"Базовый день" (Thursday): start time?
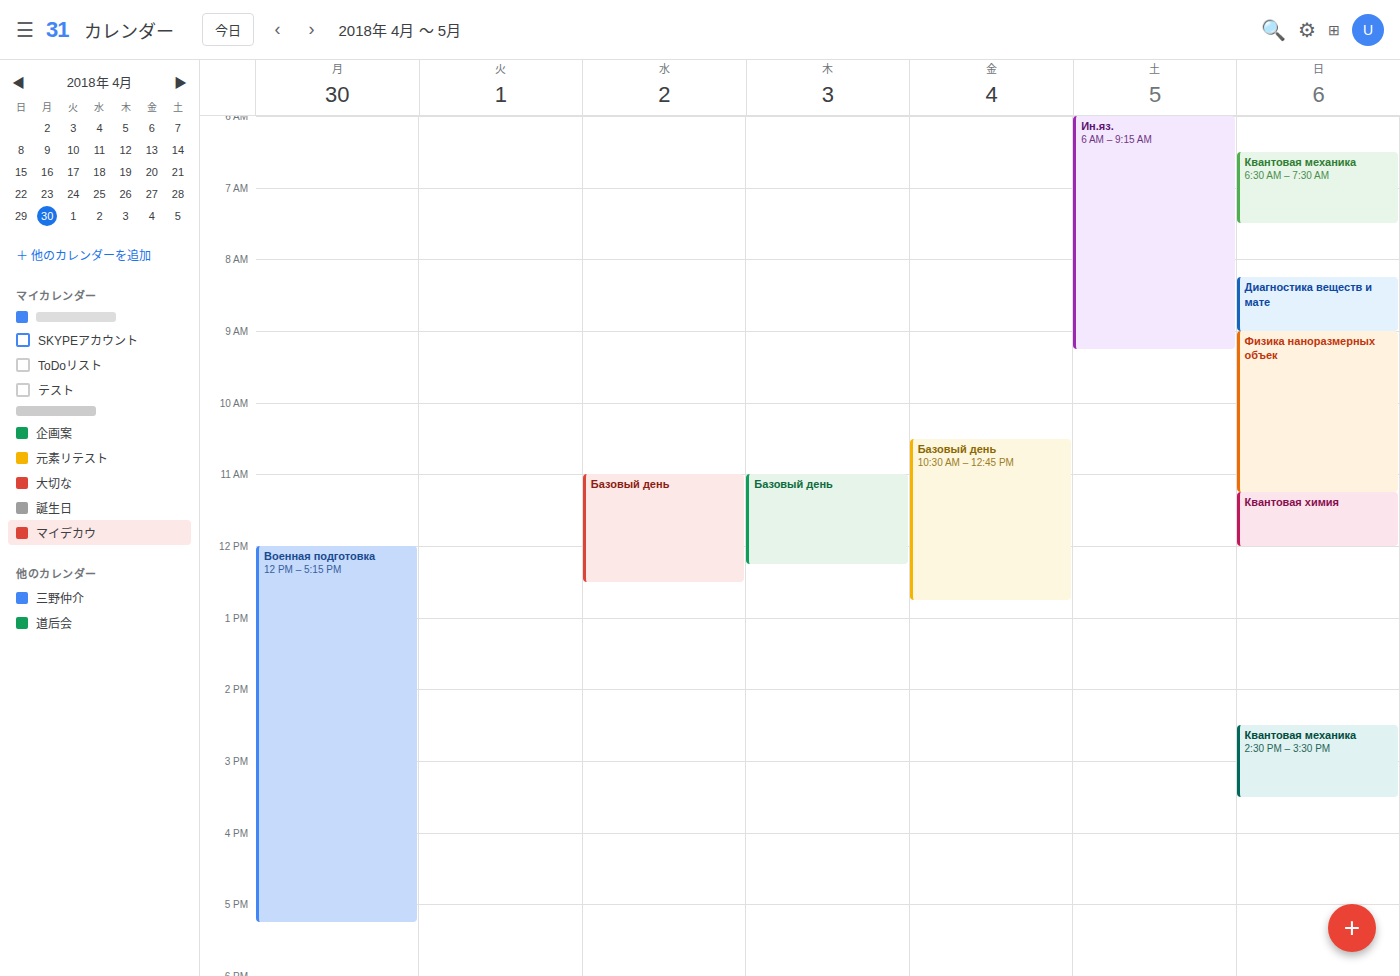
11:00